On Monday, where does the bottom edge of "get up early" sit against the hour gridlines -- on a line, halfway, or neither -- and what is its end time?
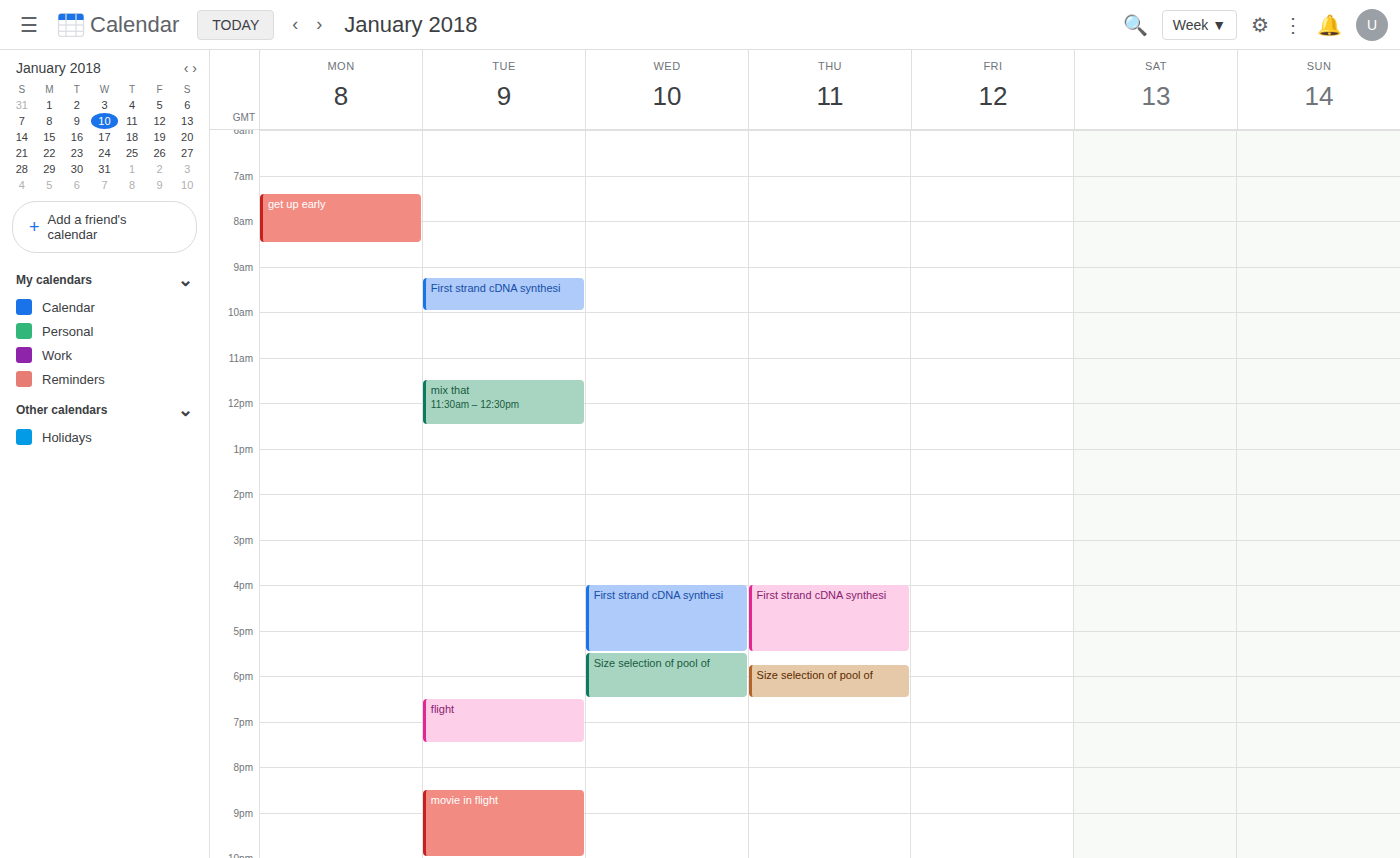
8:30 AM -- halfway between the 8 AM and 9 AM lines.